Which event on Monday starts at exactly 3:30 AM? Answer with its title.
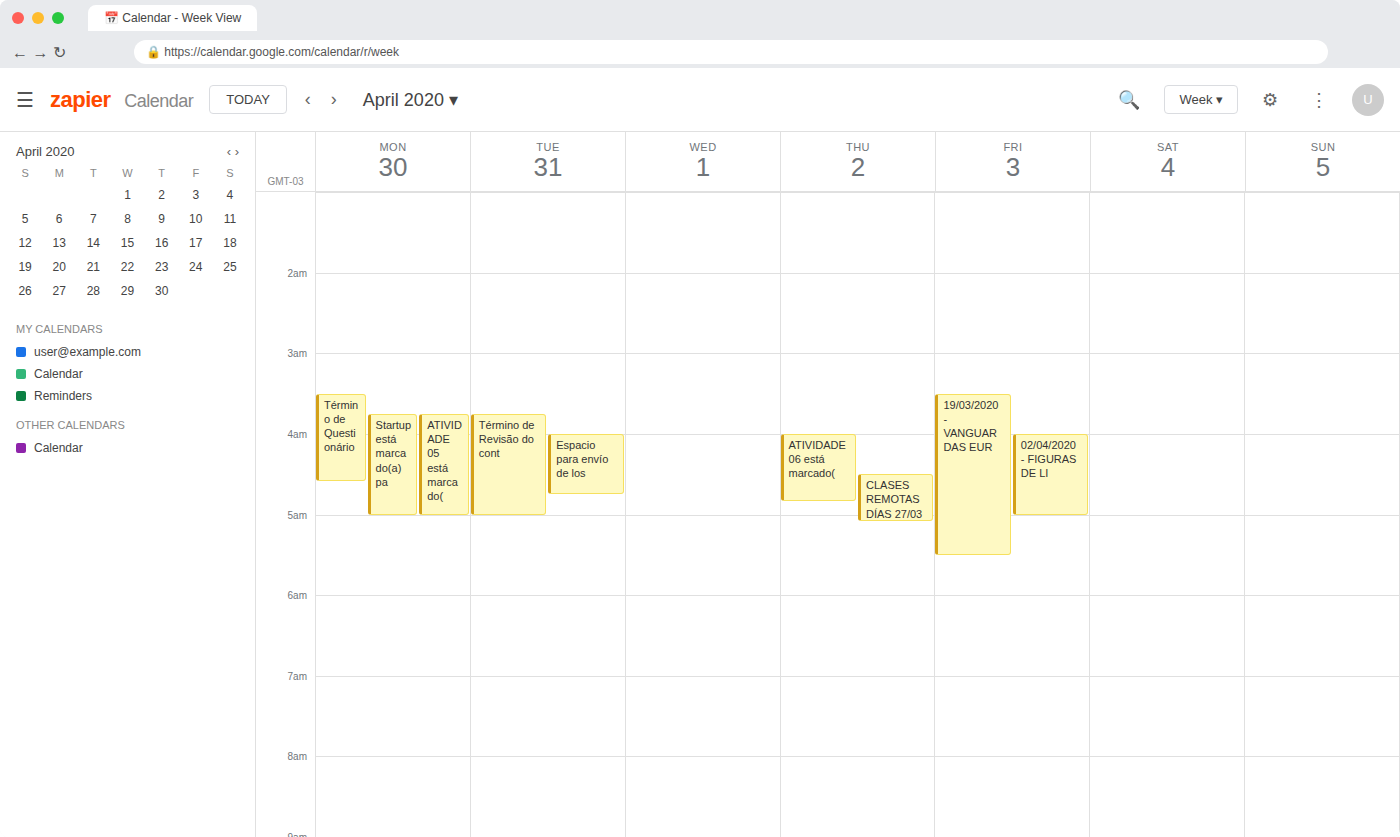
"Término de Questionário"